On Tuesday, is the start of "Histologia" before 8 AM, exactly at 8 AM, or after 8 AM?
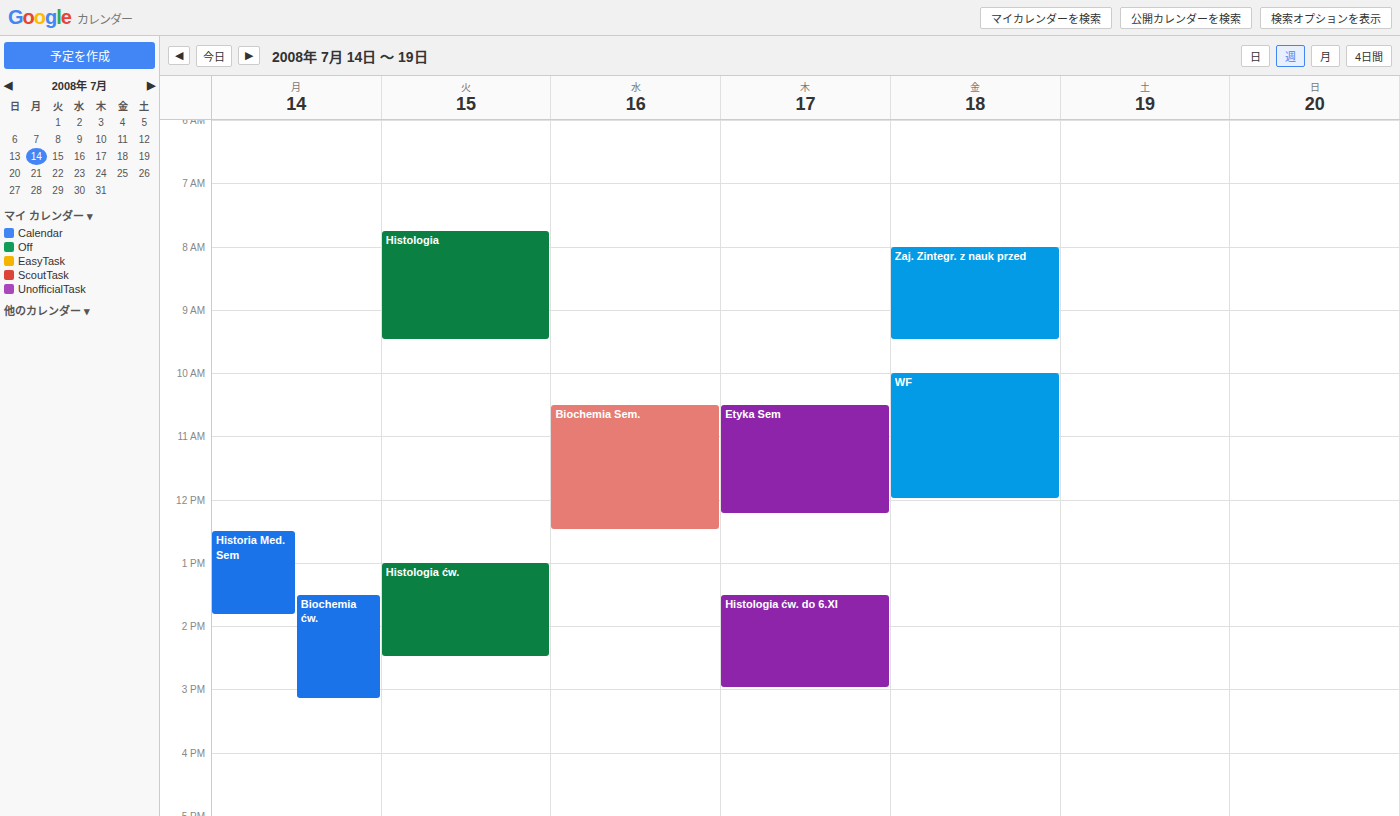
7:45 AM -- before 8 AM, 15 minutes above the 8 AM line.